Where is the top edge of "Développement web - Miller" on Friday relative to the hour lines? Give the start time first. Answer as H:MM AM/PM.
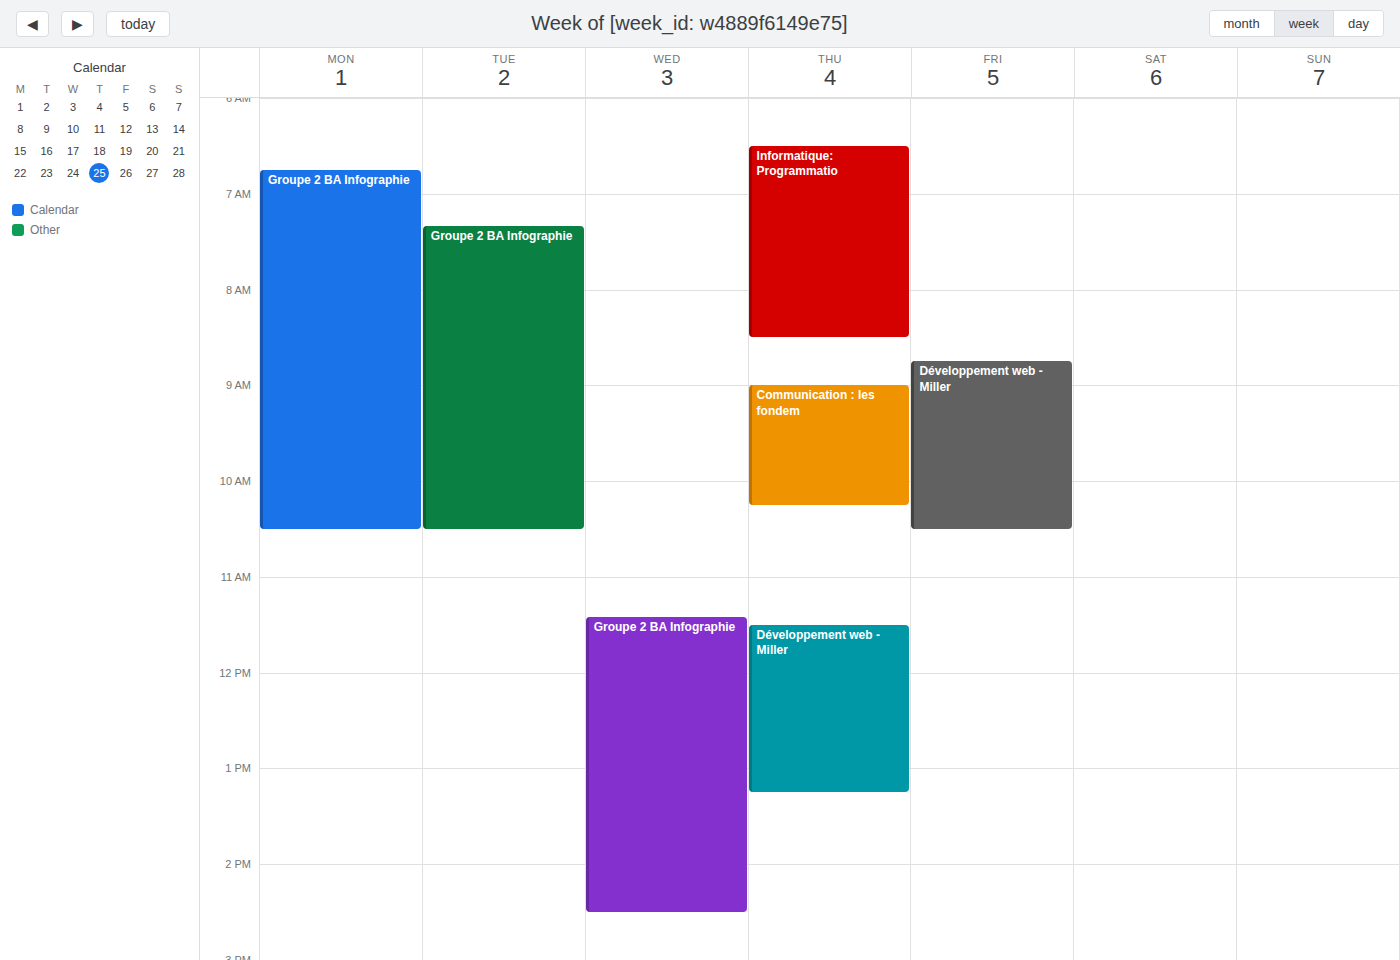
8:45 AM -- neither: three quarters of the way from the 8 AM line to the 9 AM line.